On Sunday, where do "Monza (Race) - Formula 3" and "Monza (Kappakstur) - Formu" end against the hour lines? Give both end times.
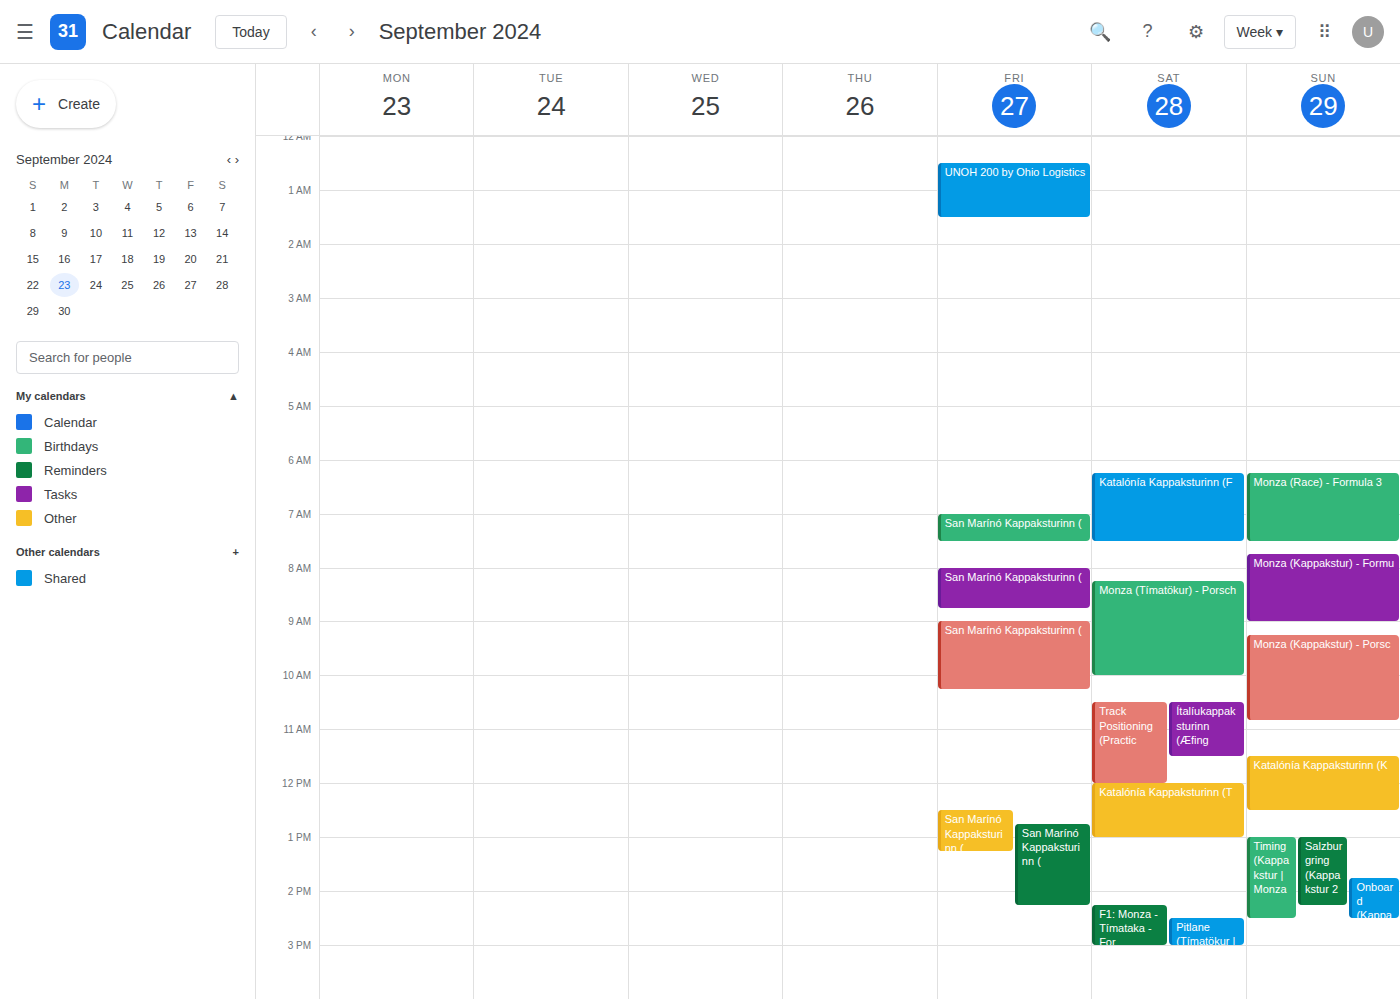
"Monza (Race) - Formula 3": 07:30, halfway between the 07:00 and 08:00 lines. "Monza (Kappakstur) - Formu": 09:00, exactly on the 09:00 line.